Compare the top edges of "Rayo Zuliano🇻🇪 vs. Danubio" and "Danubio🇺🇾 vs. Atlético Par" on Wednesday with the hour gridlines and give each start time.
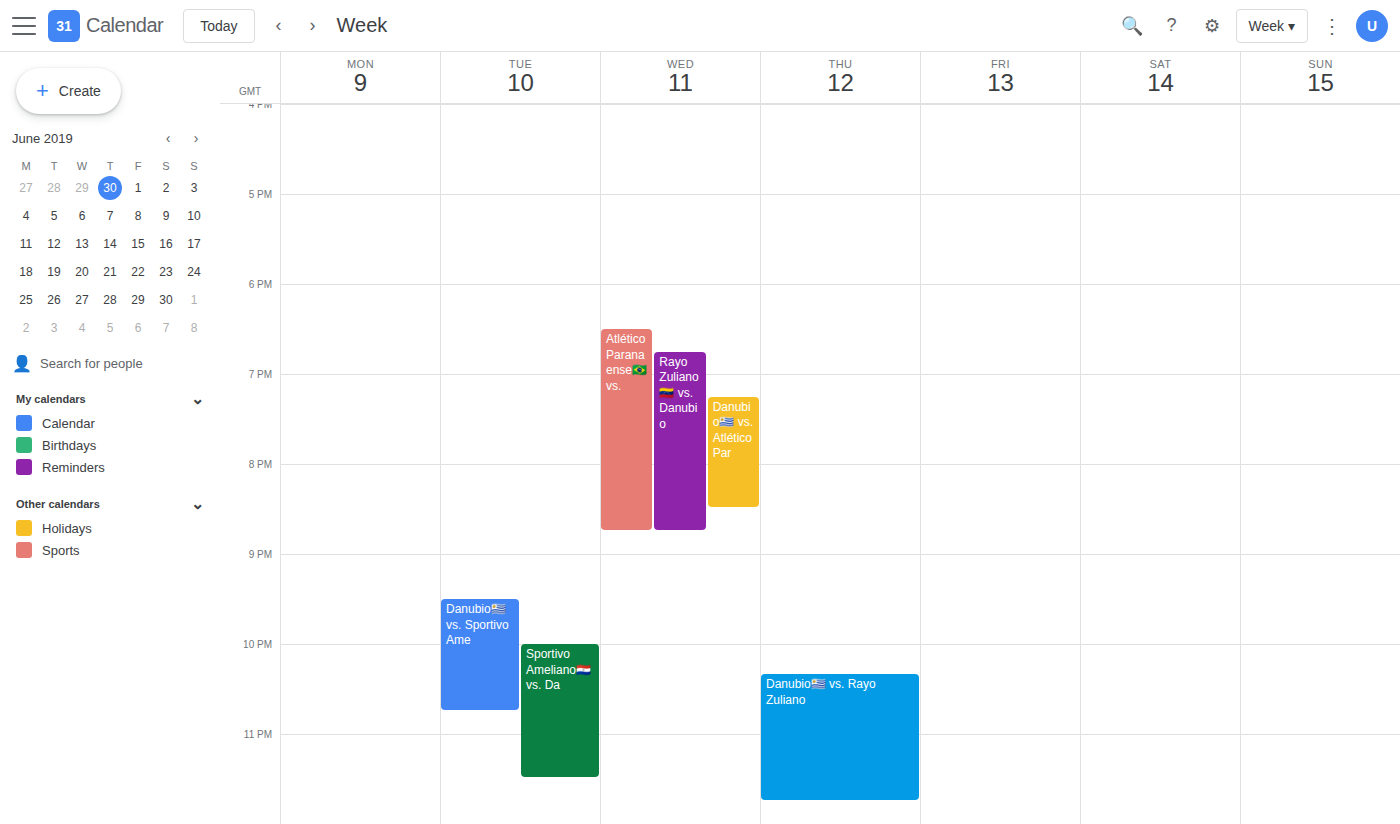
"Rayo Zuliano🇻🇪 vs. Danubio": 6:45 PM, neither: three quarters of the way from the 6 PM line to the 7 PM line. "Danubio🇺🇾 vs. Atlético Par": 7:15 PM, neither: a quarter of the way from the 7 PM line to the 8 PM line.